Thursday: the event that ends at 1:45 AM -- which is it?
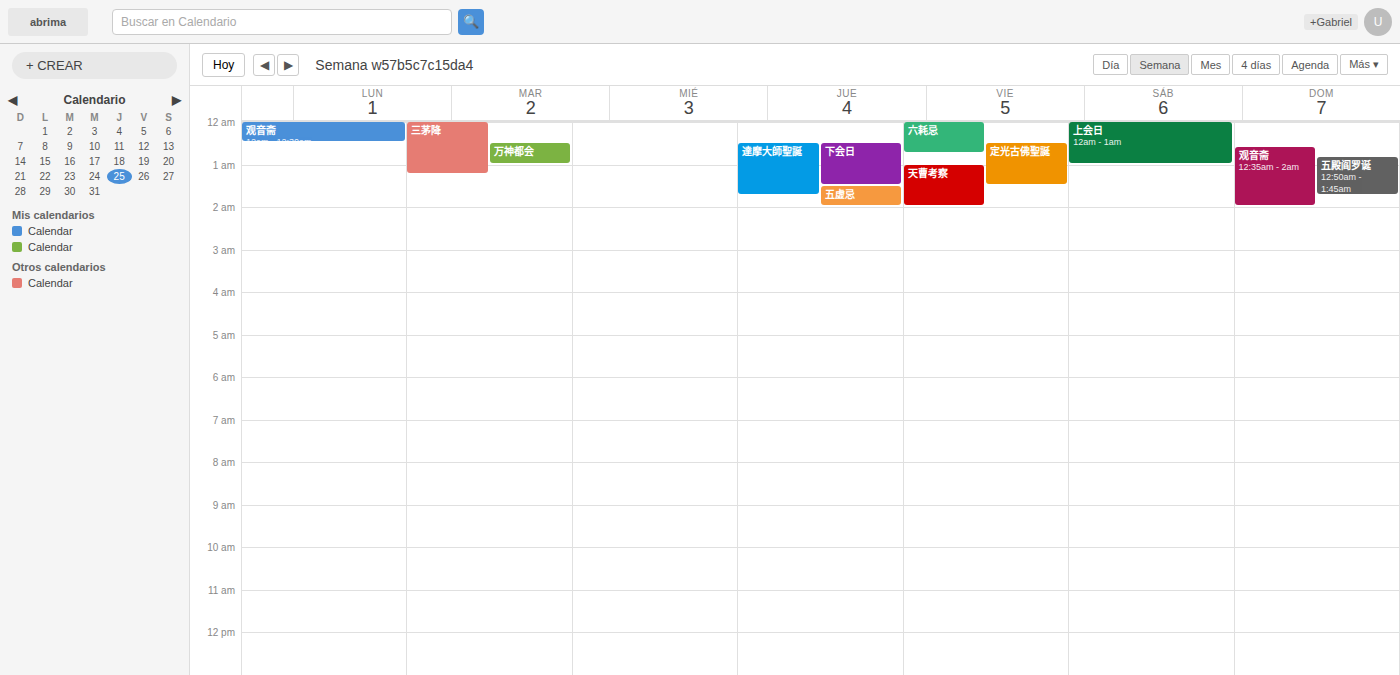
"達摩大師聖誕"